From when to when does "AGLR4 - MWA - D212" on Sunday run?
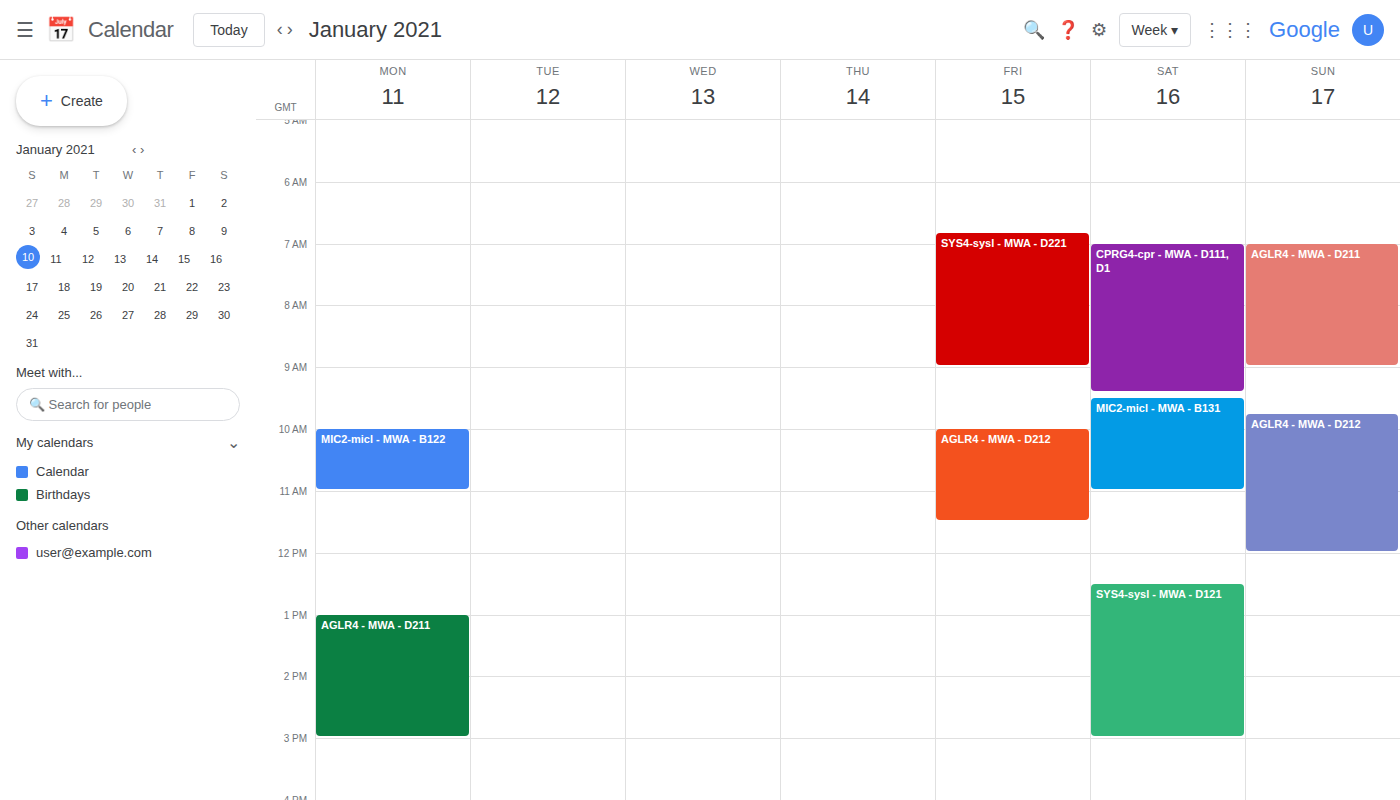
9:45 AM to 12:00 PM